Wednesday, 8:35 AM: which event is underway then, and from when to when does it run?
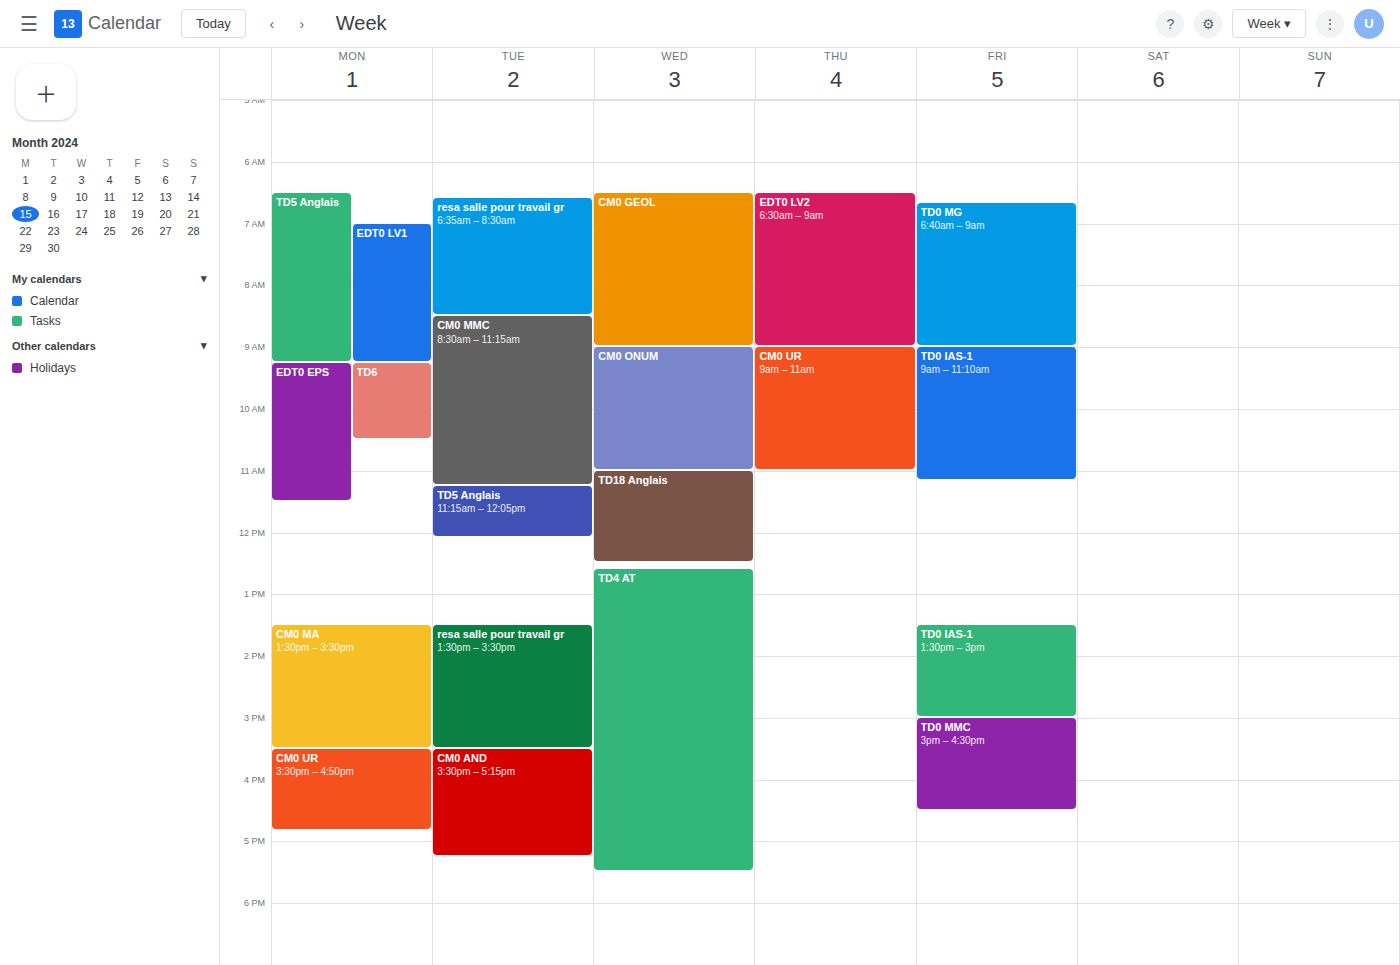
"CM0 GEOL", 6:30 AM to 9:00 AM